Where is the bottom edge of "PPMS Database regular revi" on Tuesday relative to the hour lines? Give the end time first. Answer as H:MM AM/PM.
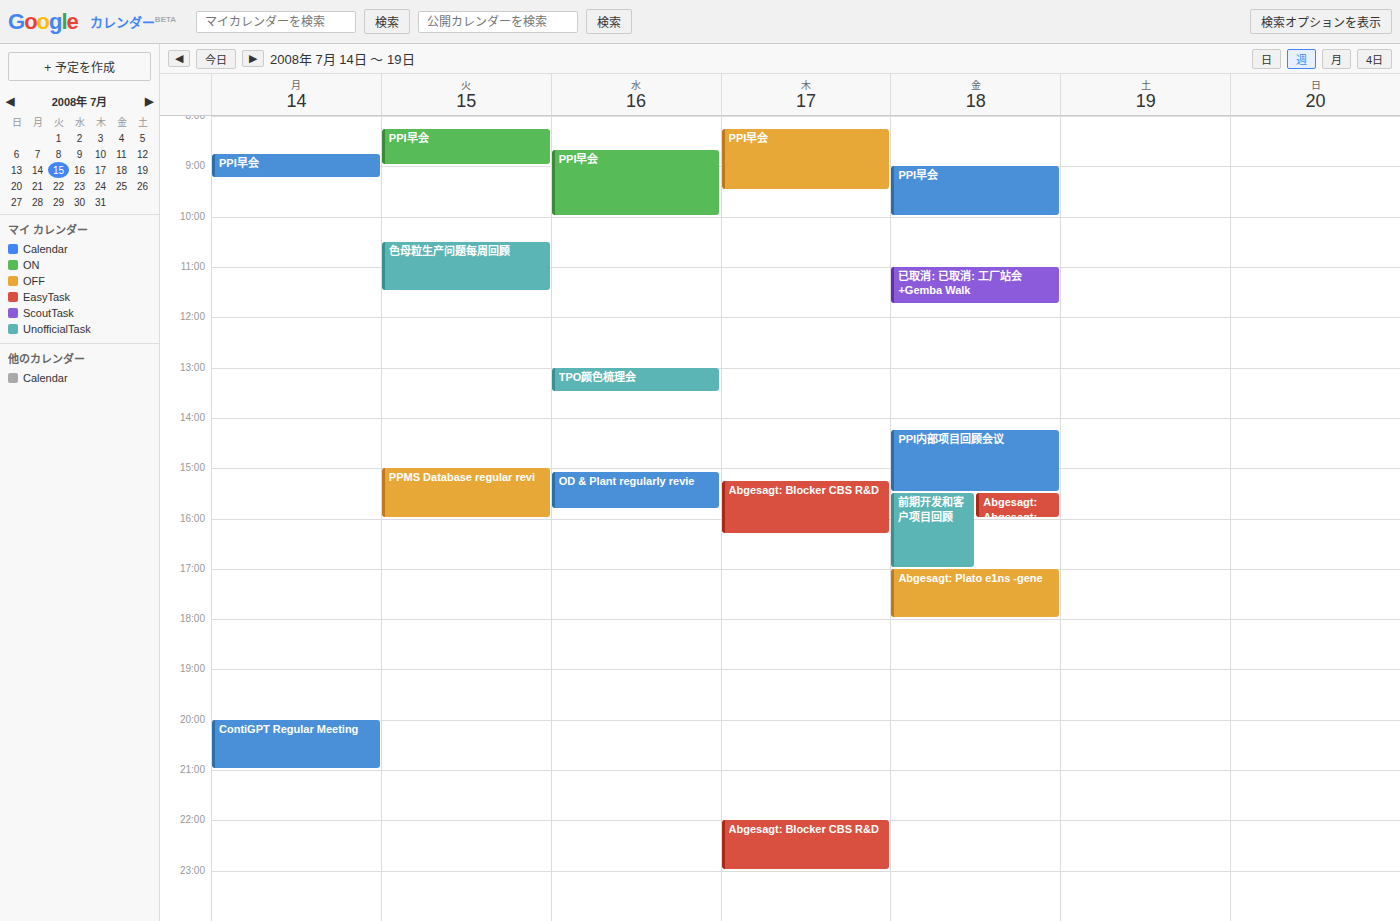
4:00 PM -- exactly on the 4 PM line.